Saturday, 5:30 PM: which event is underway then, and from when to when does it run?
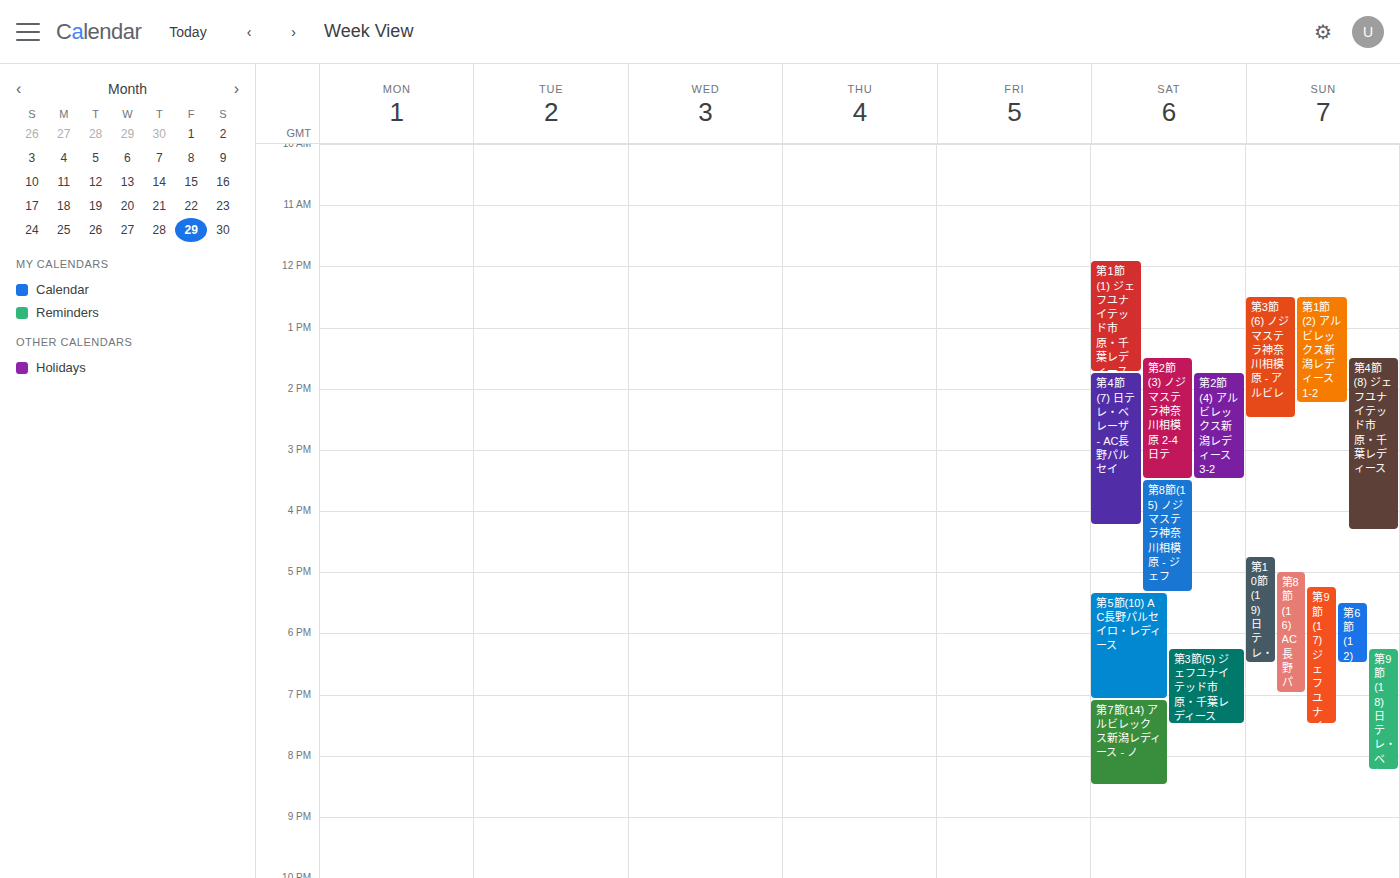
"第5節(10) AC長野パルセイロ・レディース", 5:20 PM to 7:05 PM